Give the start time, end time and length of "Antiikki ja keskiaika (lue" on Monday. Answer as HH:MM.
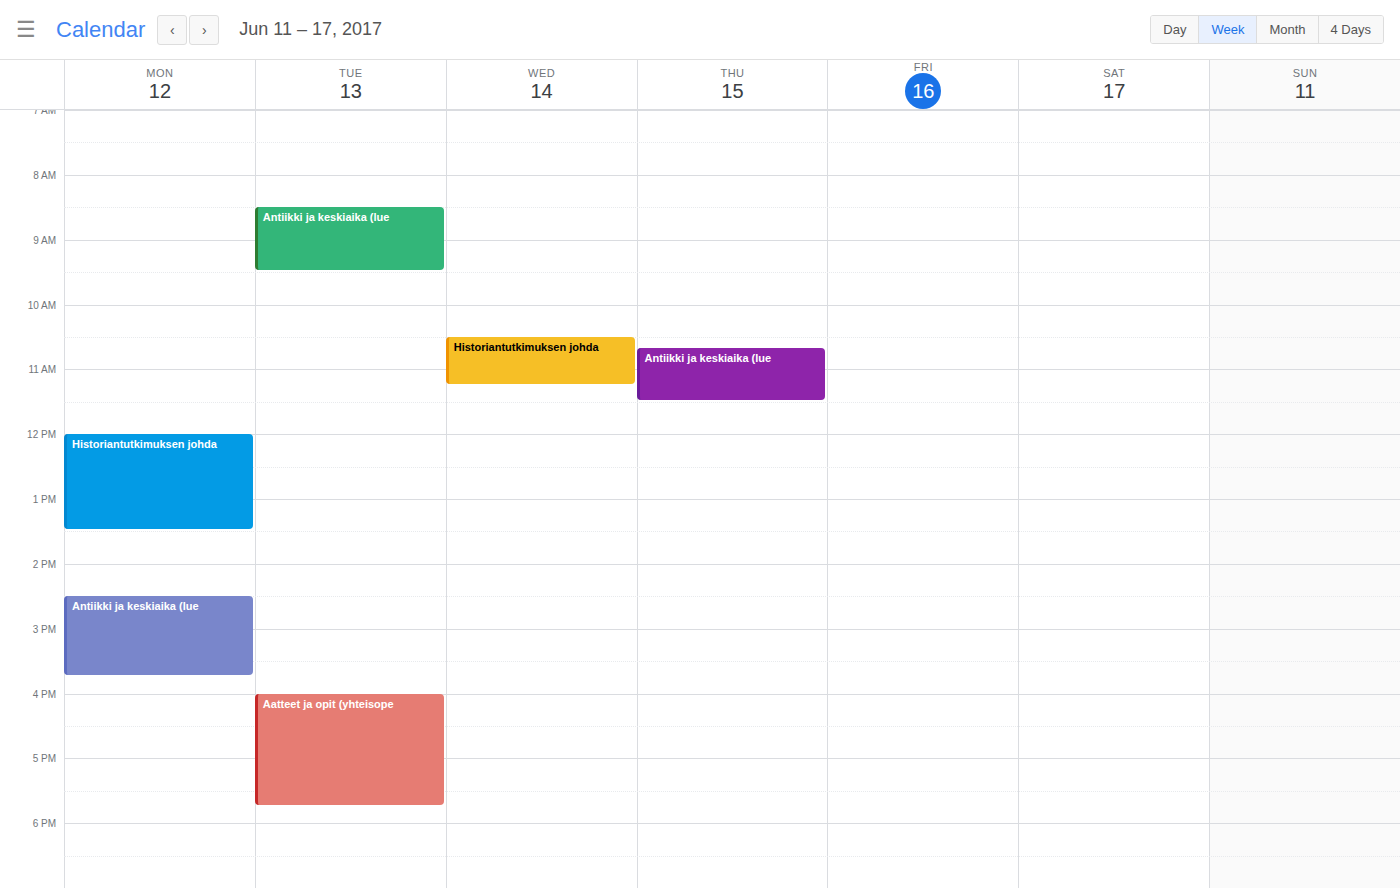
14:30 to 15:45, 1 hour 15 minutes